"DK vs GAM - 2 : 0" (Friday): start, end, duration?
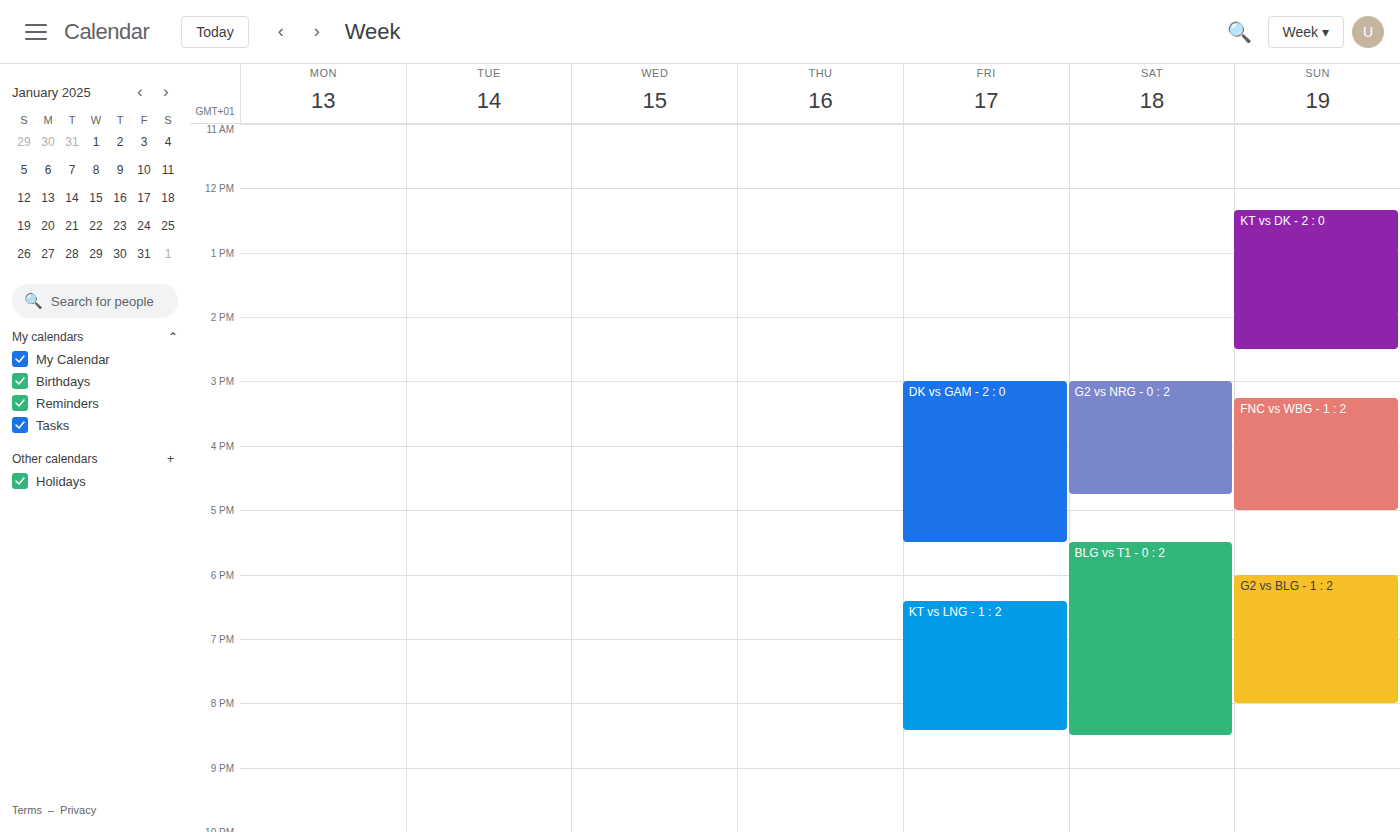
3:00 PM to 5:30 PM, 2 hours 30 minutes